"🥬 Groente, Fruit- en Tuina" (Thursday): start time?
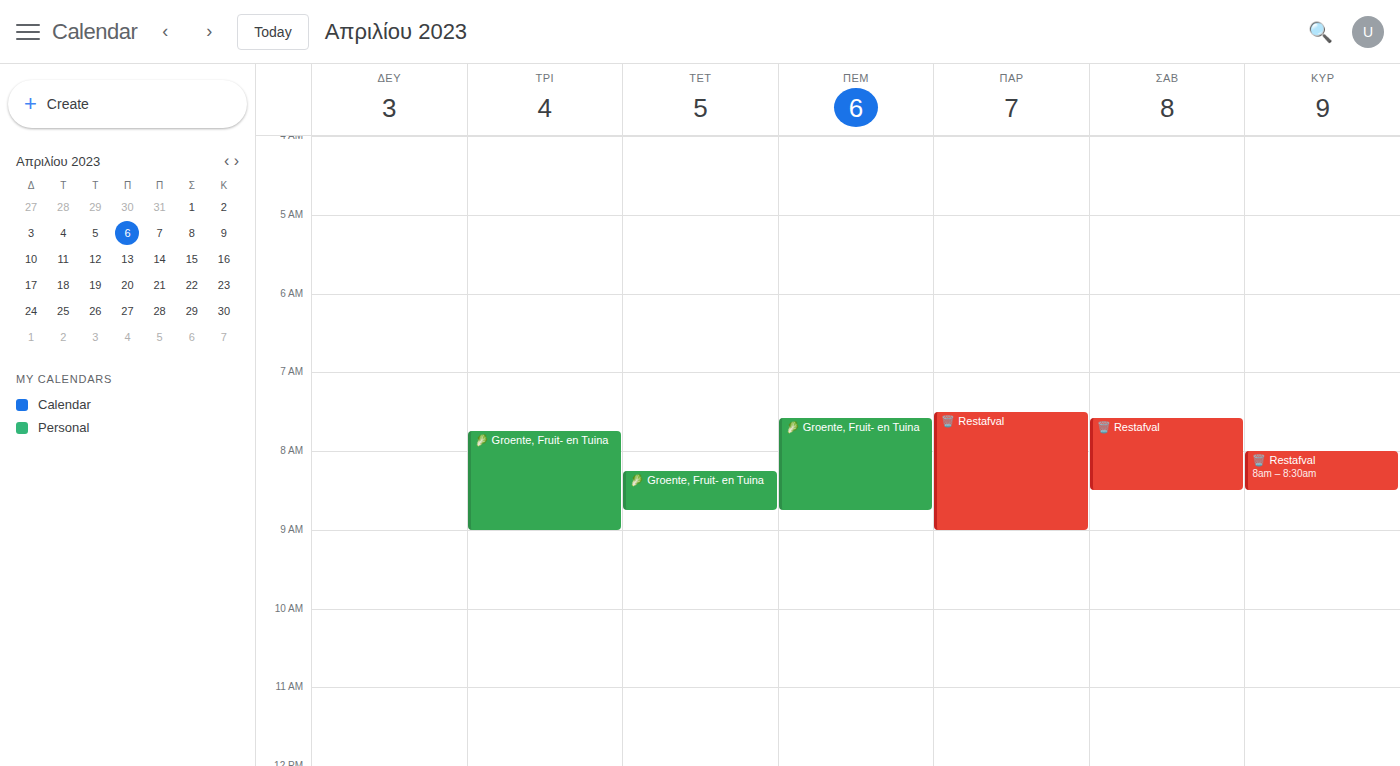
7:35 AM